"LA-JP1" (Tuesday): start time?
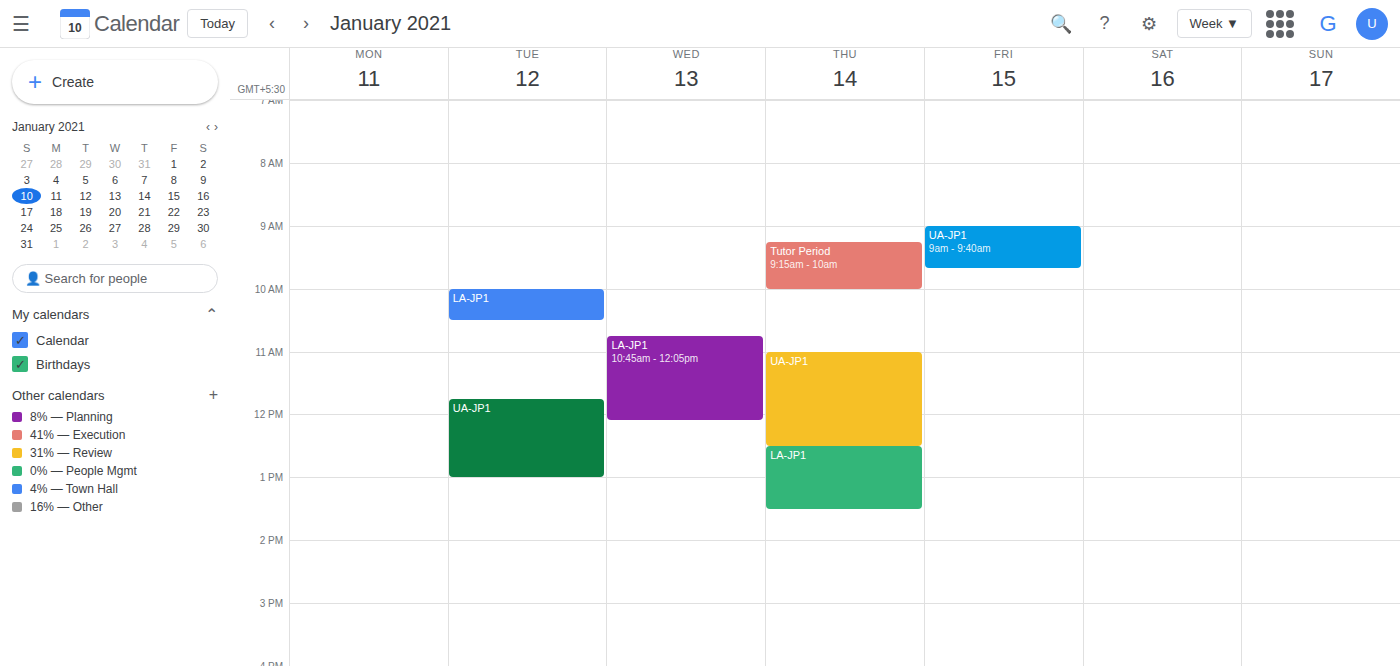
10:00 AM